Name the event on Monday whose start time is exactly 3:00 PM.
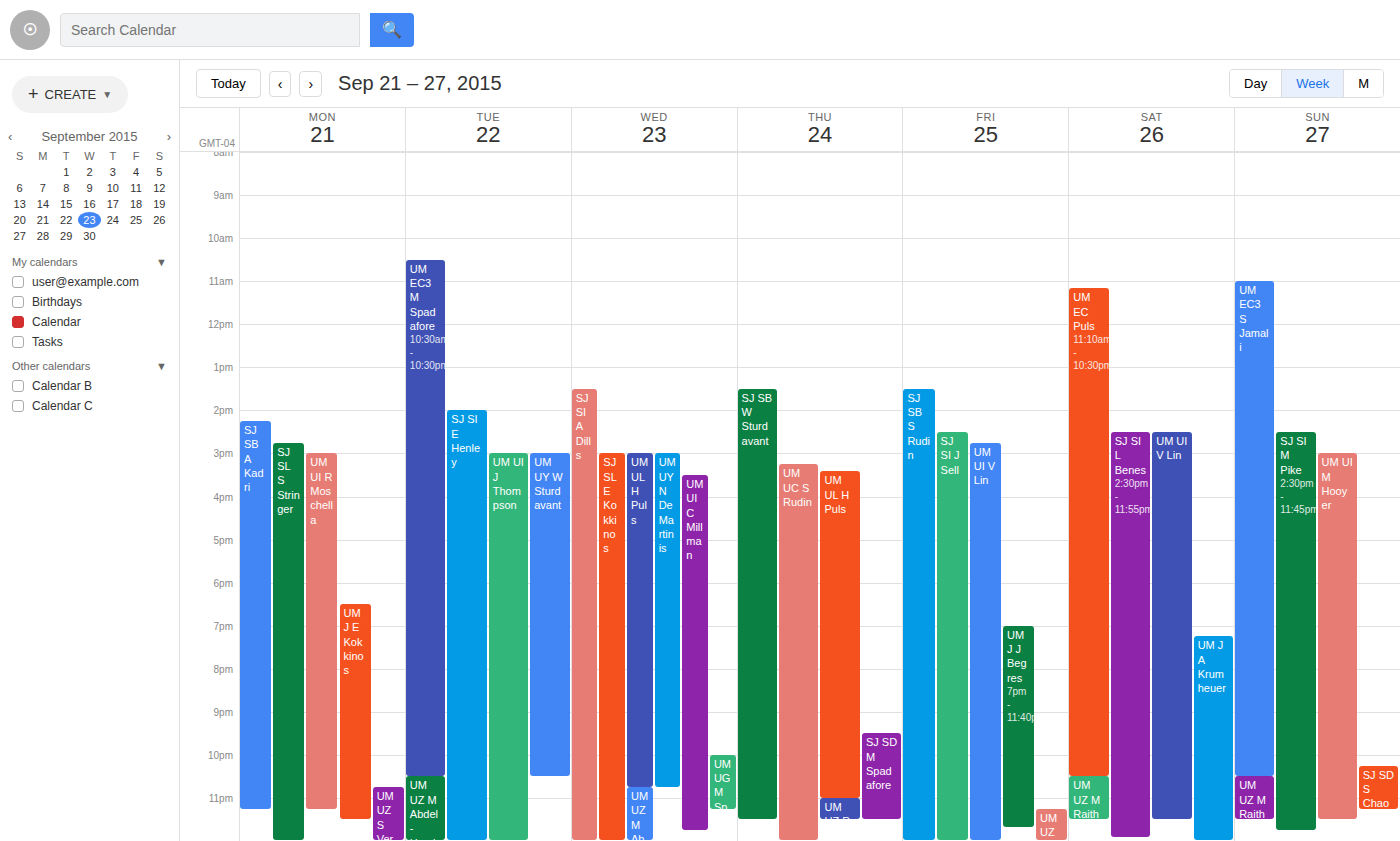
"UM UI R Moschella"